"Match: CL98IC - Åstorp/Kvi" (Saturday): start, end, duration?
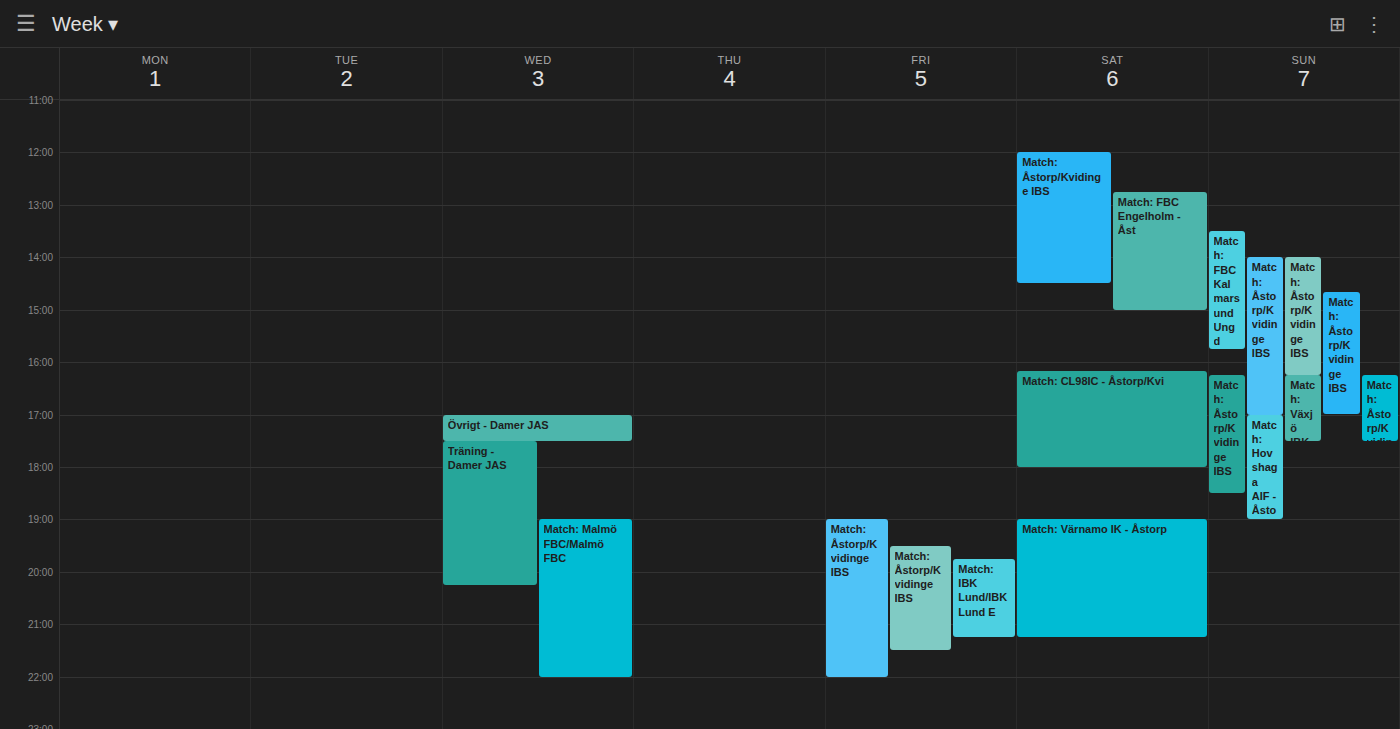
4:10 PM to 6:00 PM, 1 hour 50 minutes